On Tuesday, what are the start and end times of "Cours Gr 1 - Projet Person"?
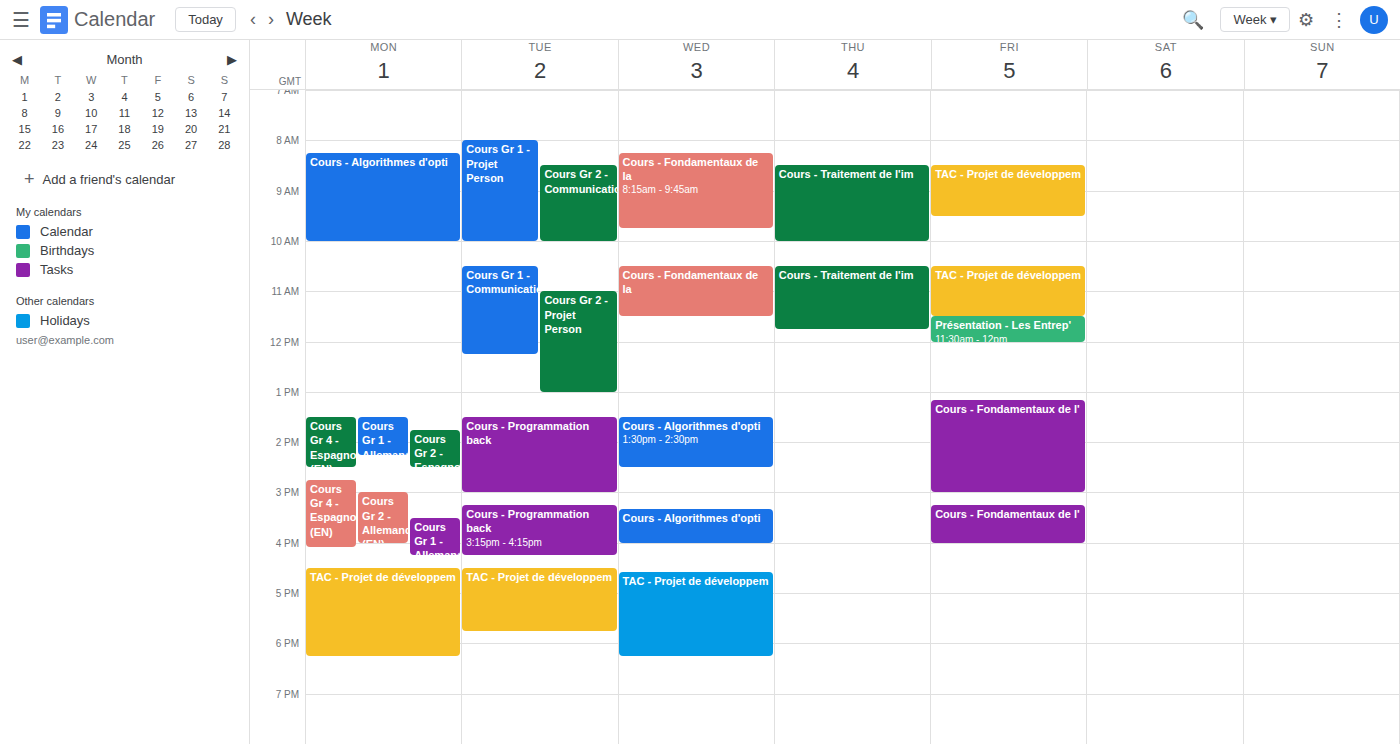
8:00 AM to 10:00 AM